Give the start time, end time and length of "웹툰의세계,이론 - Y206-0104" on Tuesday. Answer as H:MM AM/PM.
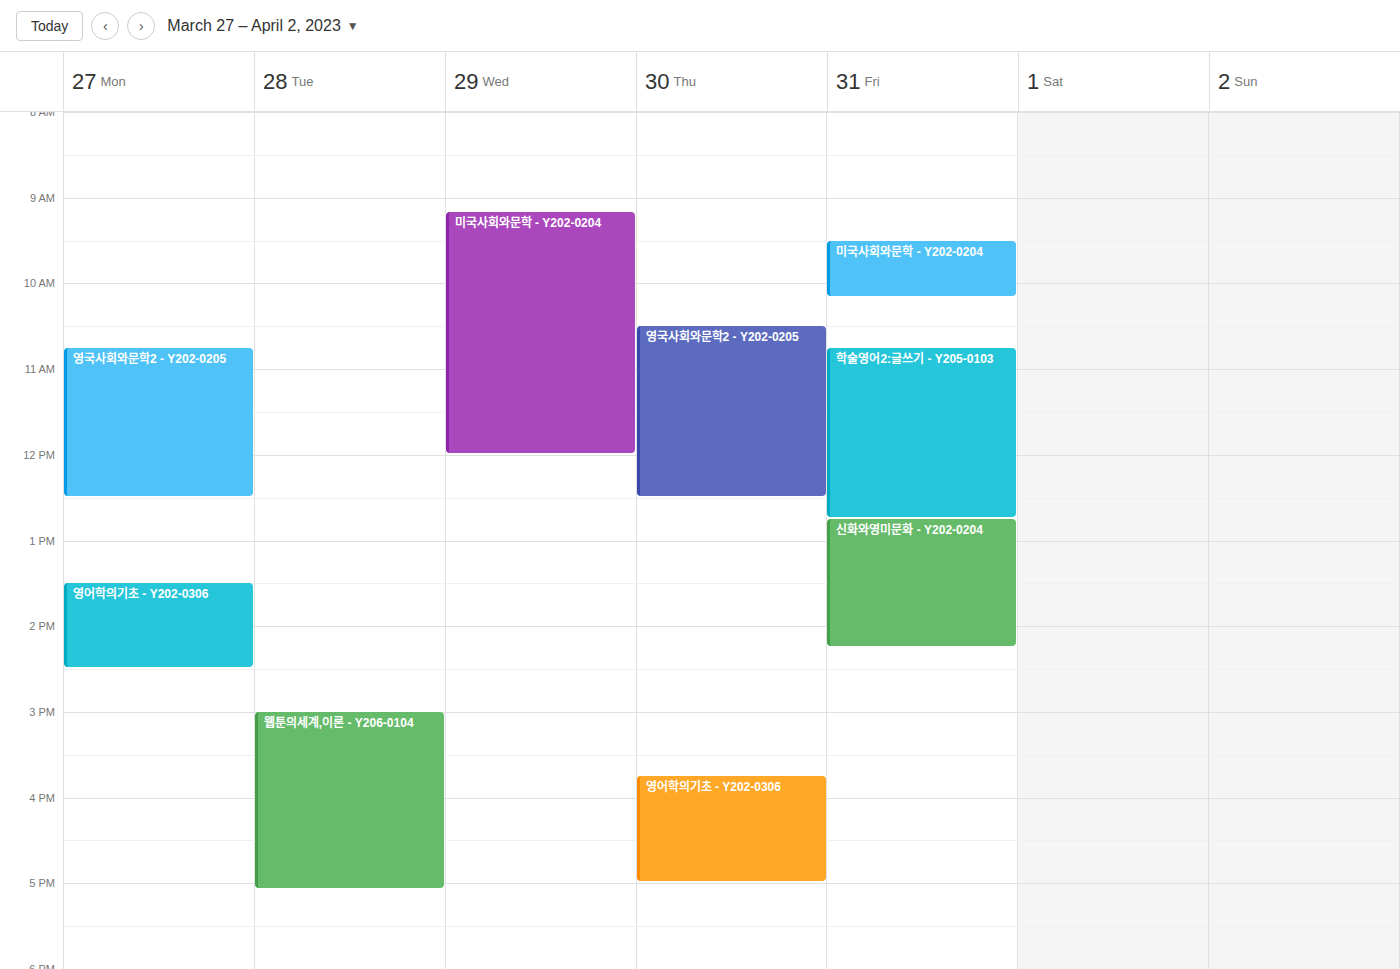
3:00 PM to 5:05 PM, 2 hours 5 minutes